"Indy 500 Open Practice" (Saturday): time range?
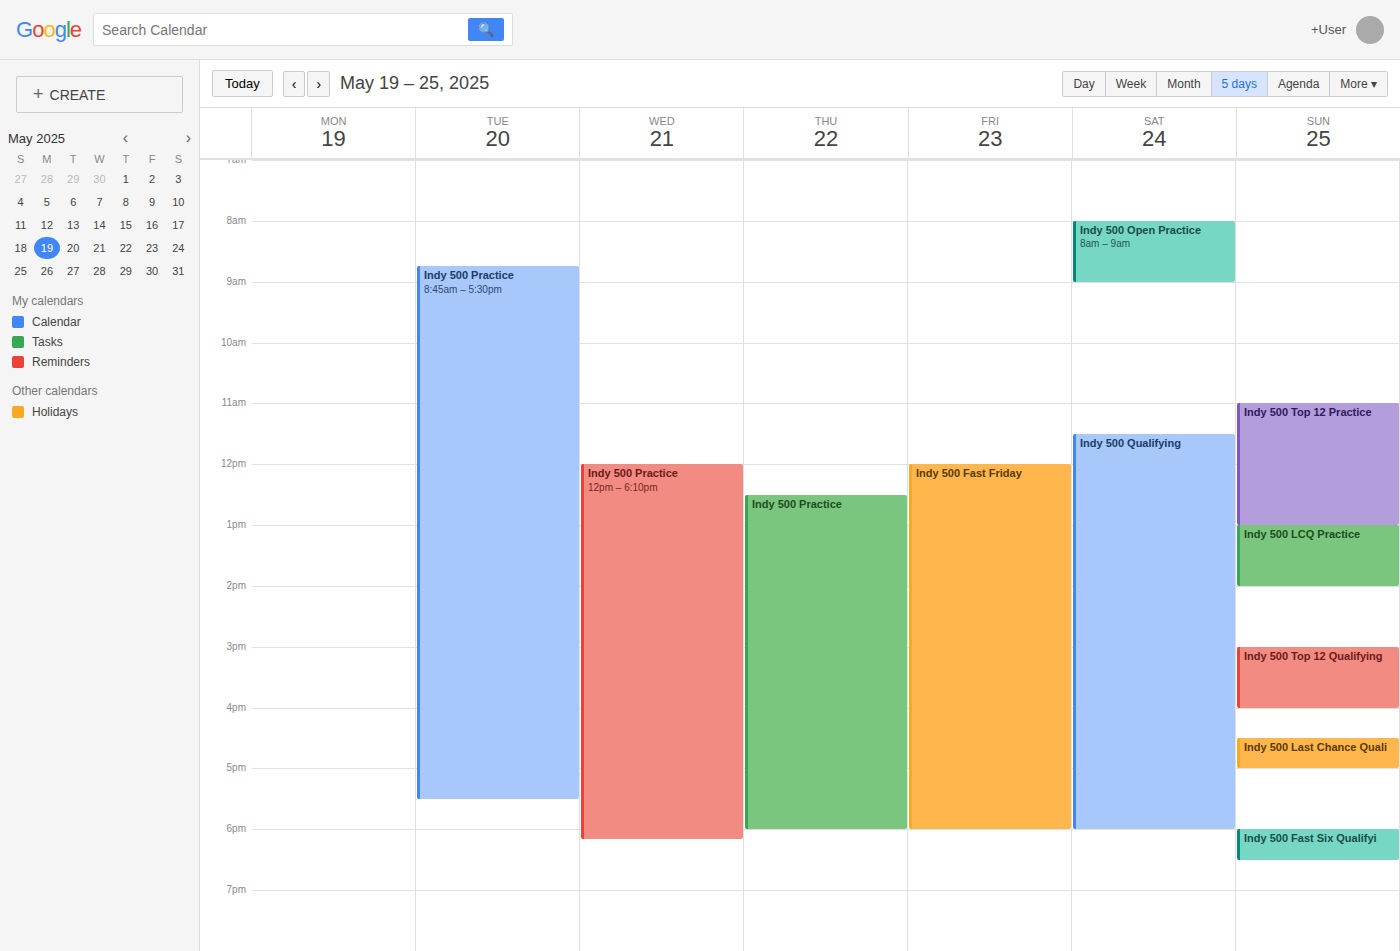
8:00 AM to 9:00 AM